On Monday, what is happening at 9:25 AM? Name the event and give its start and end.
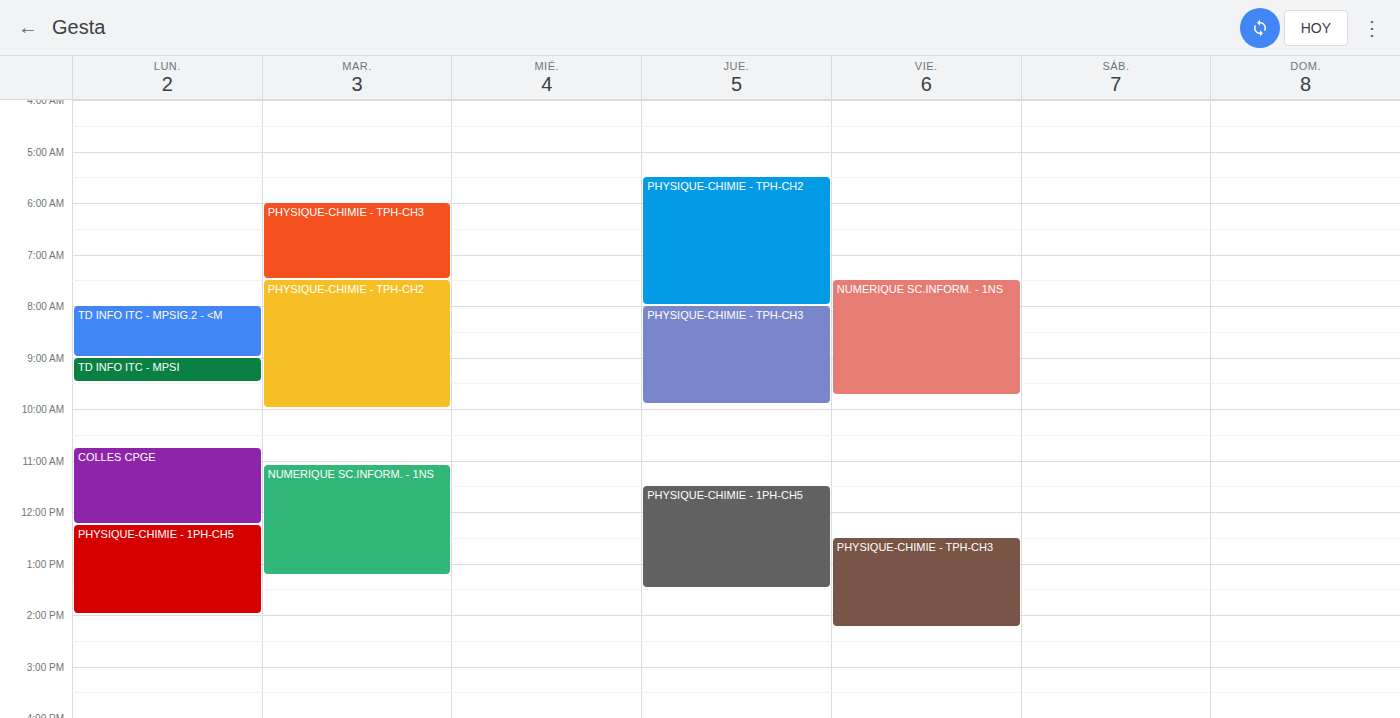
"TD INFO ITC - MPSI", 9:00 AM to 9:30 AM